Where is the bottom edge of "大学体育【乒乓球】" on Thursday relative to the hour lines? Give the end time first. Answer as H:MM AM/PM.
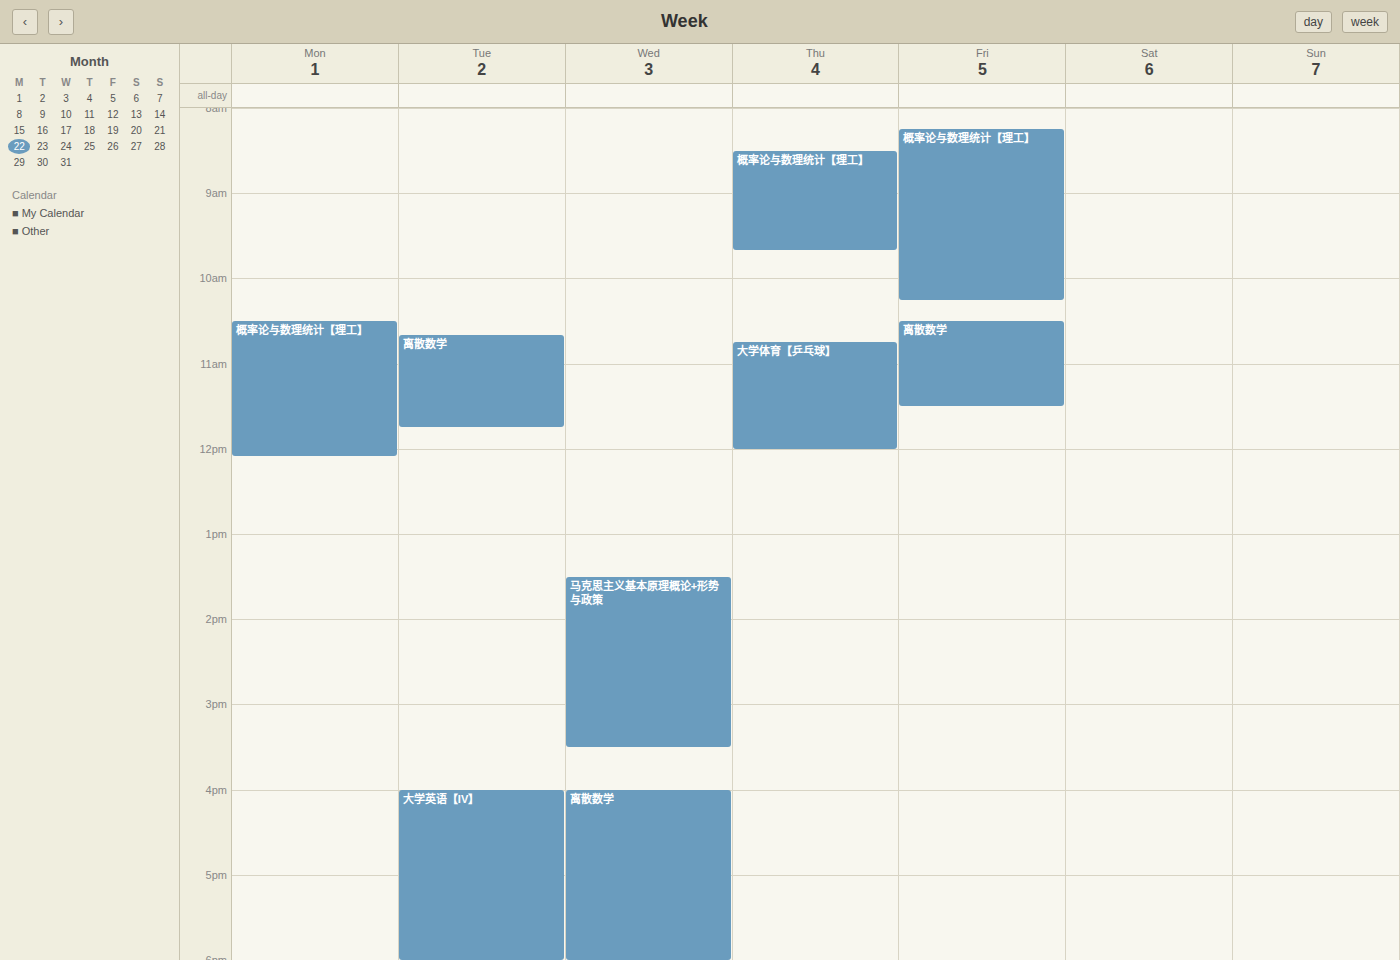
12:00 PM -- exactly on the 12 PM line.